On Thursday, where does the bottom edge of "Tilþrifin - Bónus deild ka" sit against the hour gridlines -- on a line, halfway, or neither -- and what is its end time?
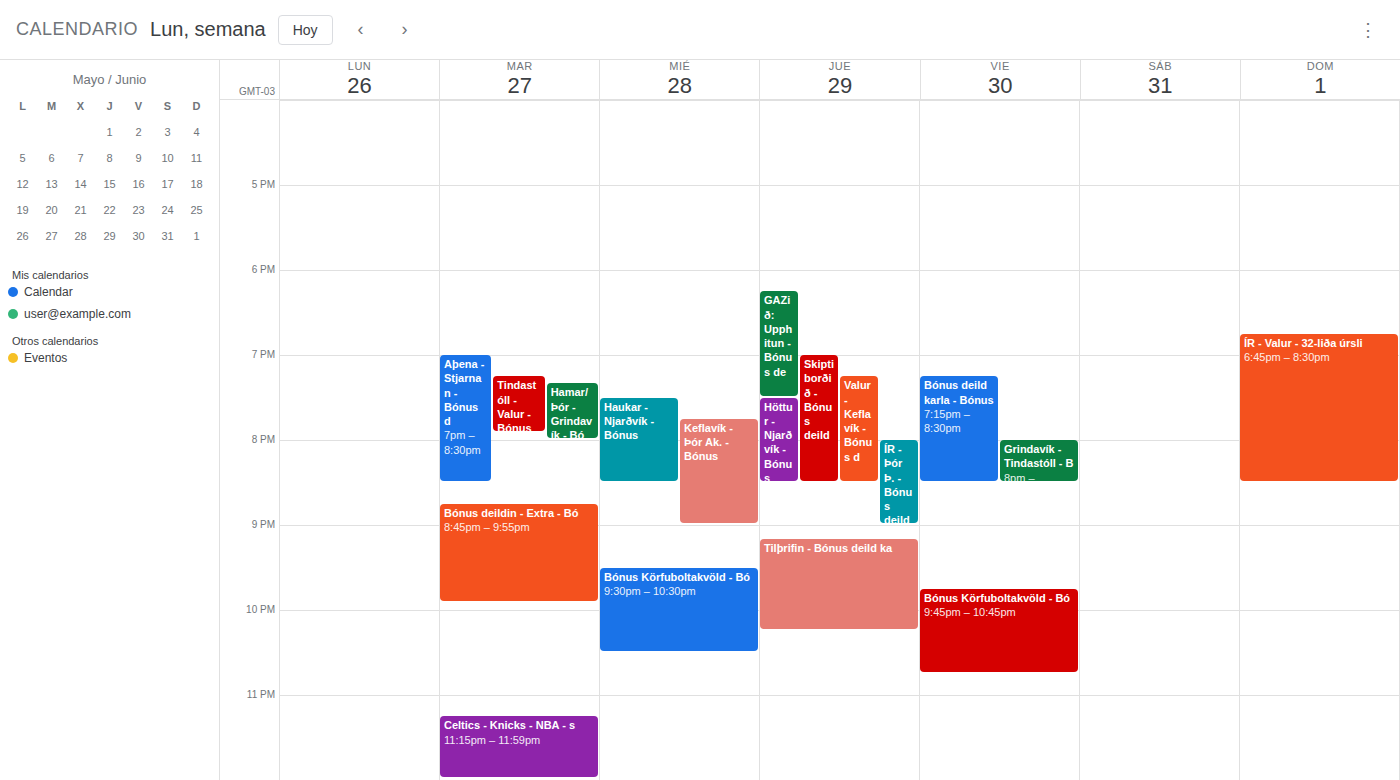
10:15 PM -- neither: a quarter of the way from the 10 PM line to the 11 PM line.